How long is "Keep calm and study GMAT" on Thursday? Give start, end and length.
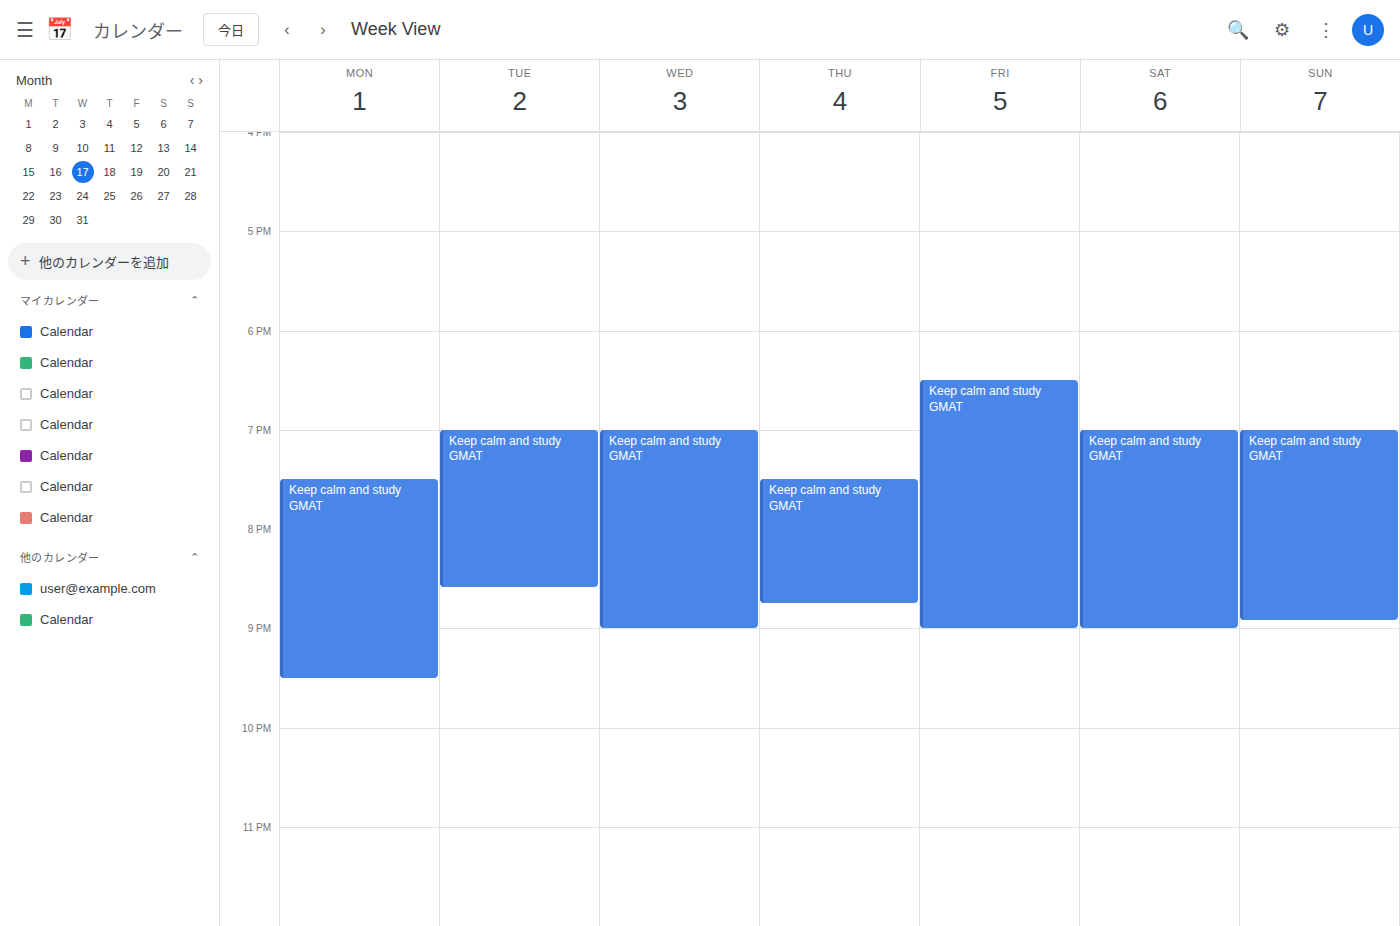
7:30 PM to 8:45 PM, 1 hour 15 minutes